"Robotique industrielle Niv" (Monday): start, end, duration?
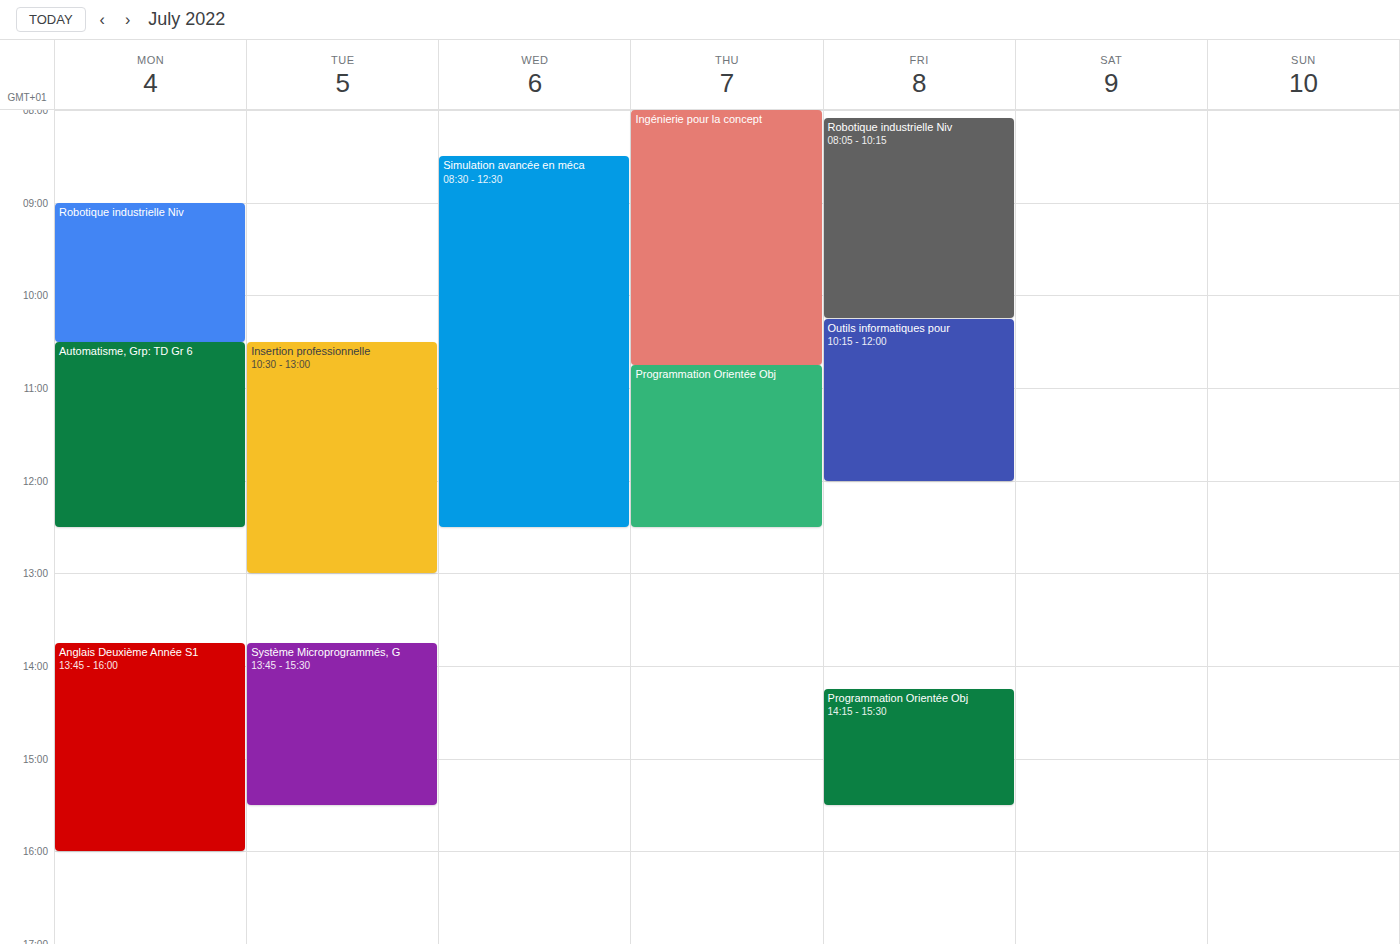
9:00 AM to 10:30 AM, 1 hour 30 minutes